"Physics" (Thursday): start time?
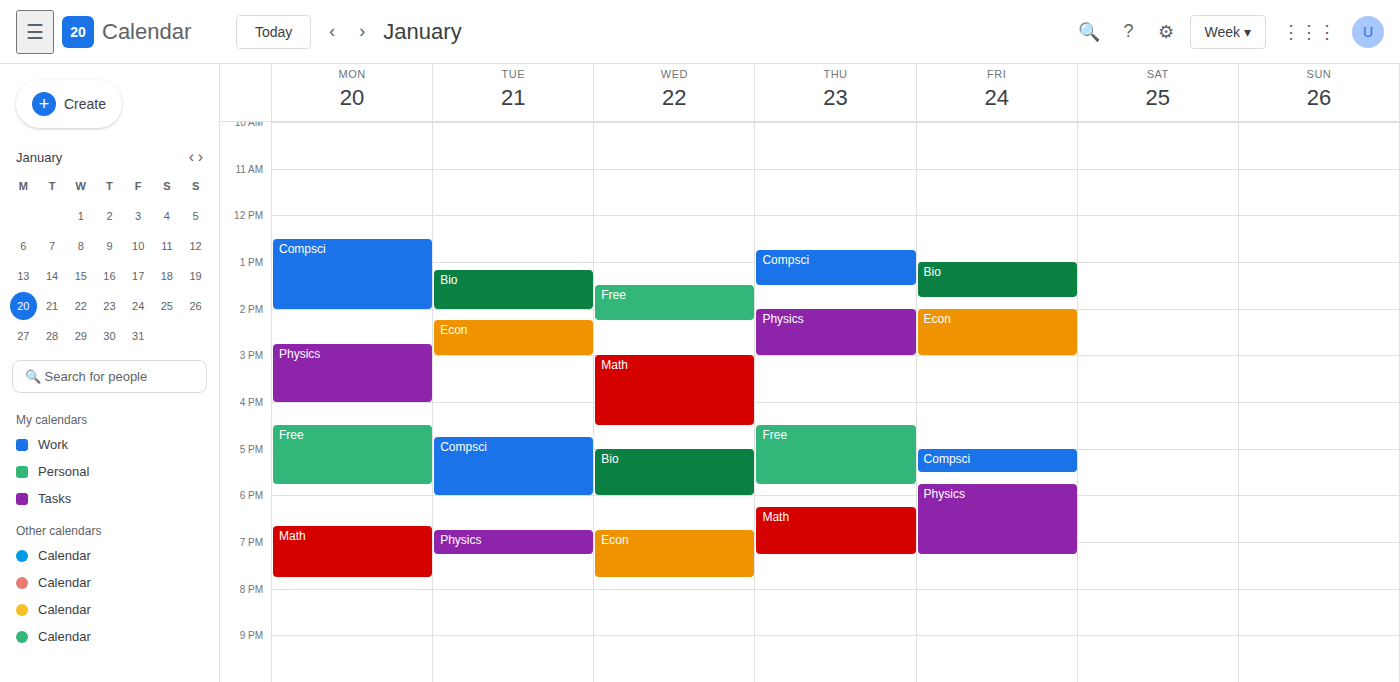
2:00 PM